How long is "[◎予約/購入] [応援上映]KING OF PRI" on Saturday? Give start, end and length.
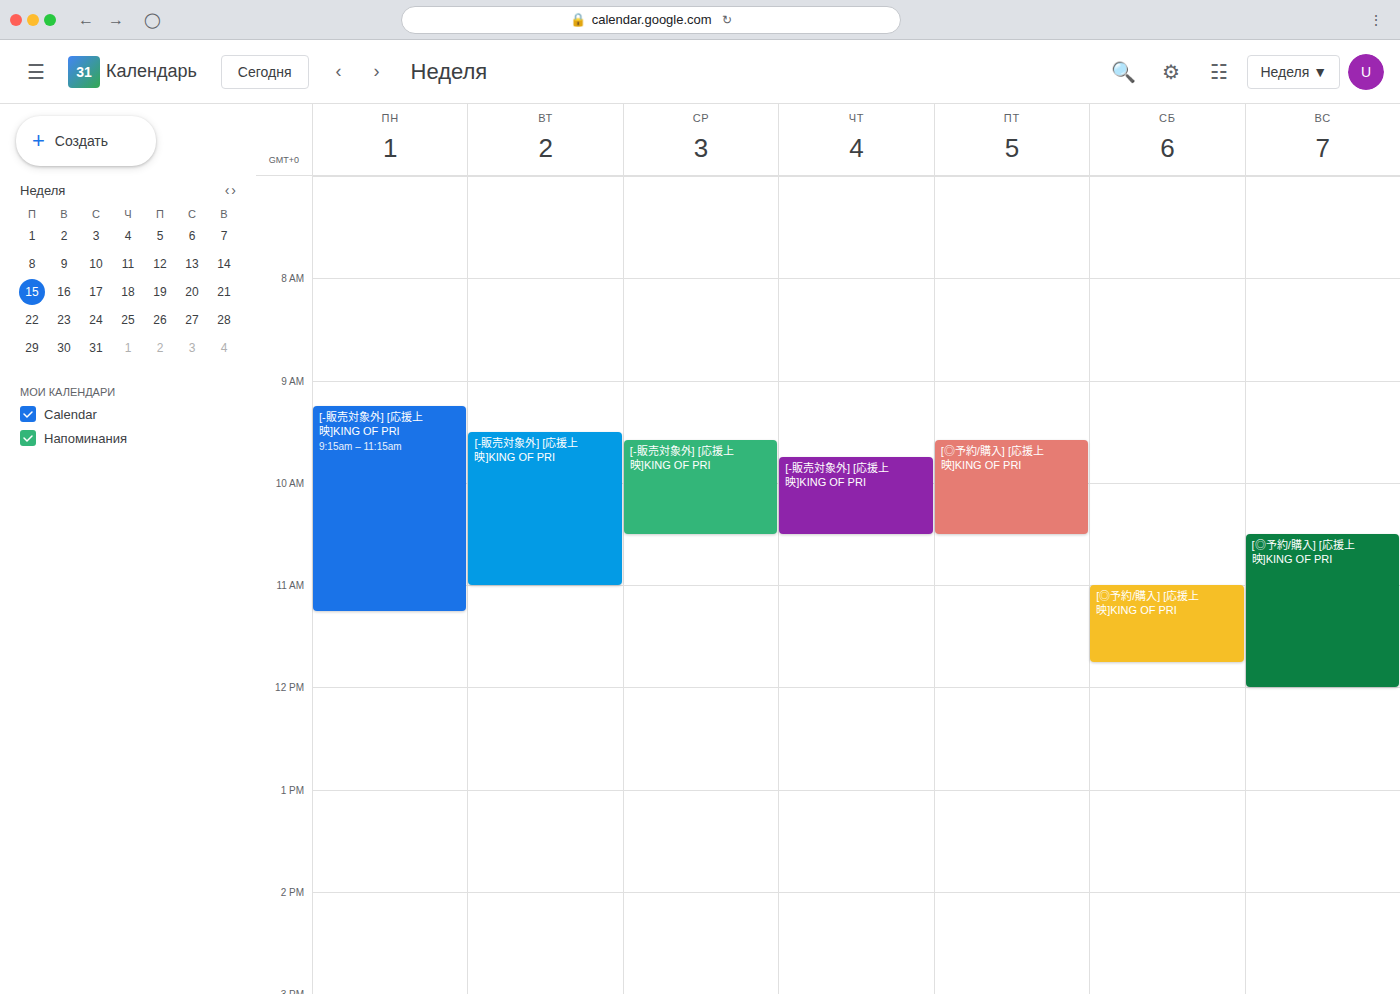
11:00 AM to 11:45 AM, 45 minutes